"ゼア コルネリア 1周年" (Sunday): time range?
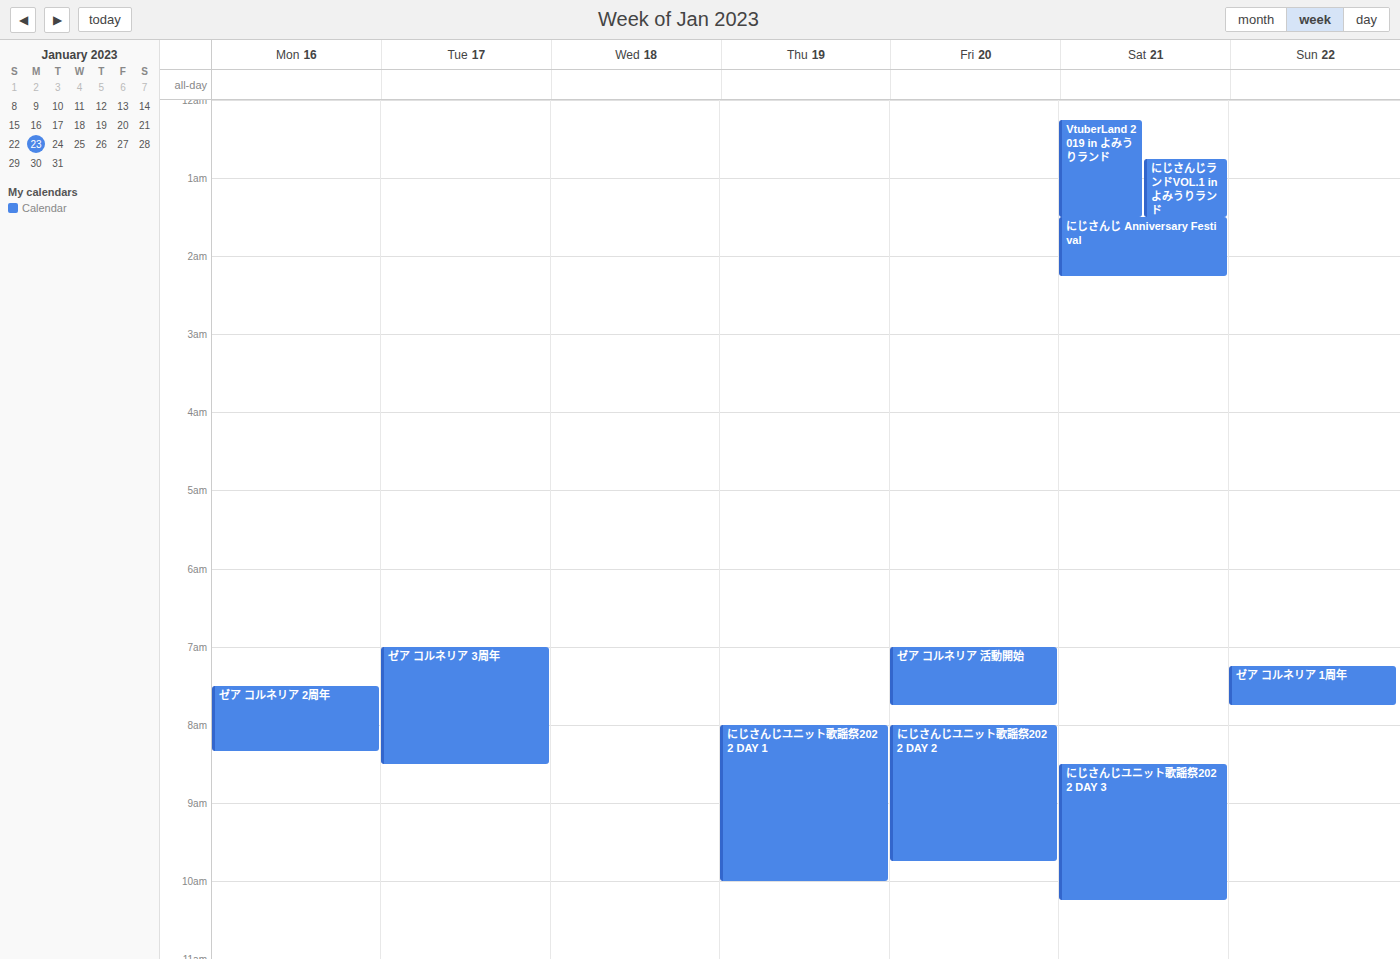
7:15 AM to 7:45 AM